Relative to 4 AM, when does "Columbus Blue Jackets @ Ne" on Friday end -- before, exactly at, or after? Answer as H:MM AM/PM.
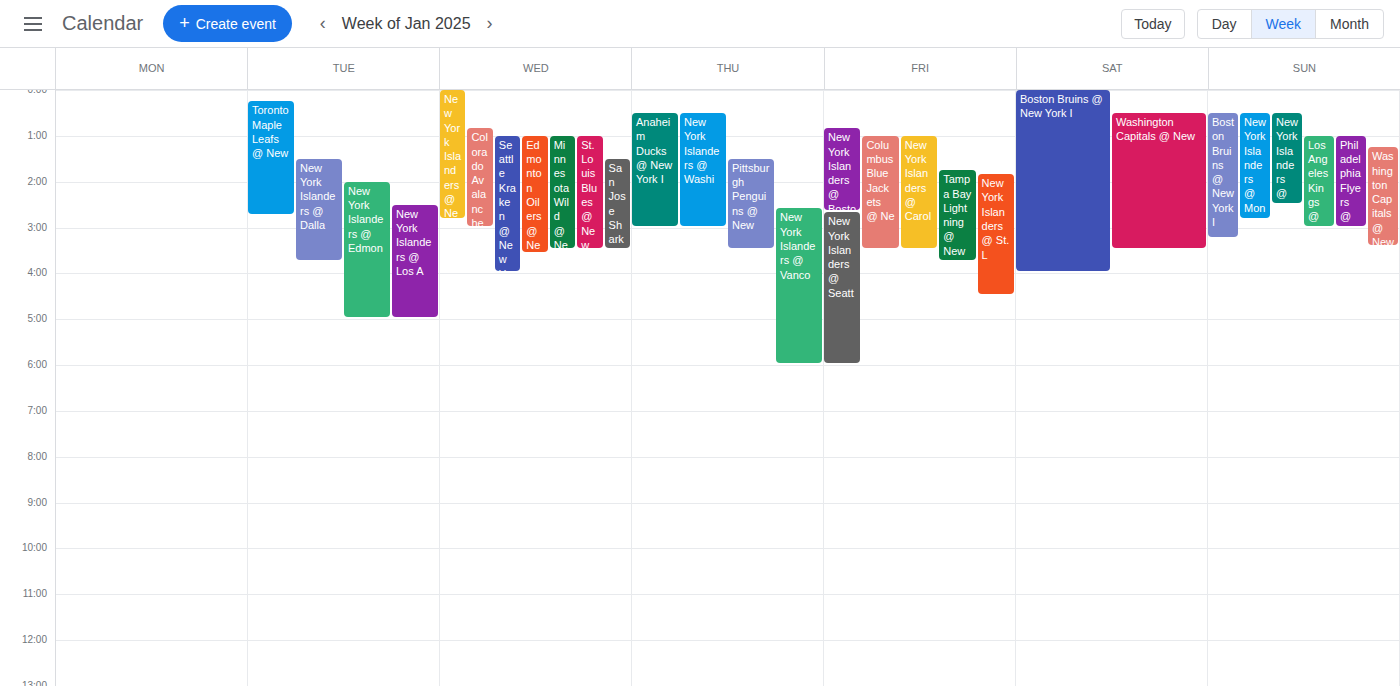
3:30 AM -- before 4 AM, 30 minutes above the 4 AM line.